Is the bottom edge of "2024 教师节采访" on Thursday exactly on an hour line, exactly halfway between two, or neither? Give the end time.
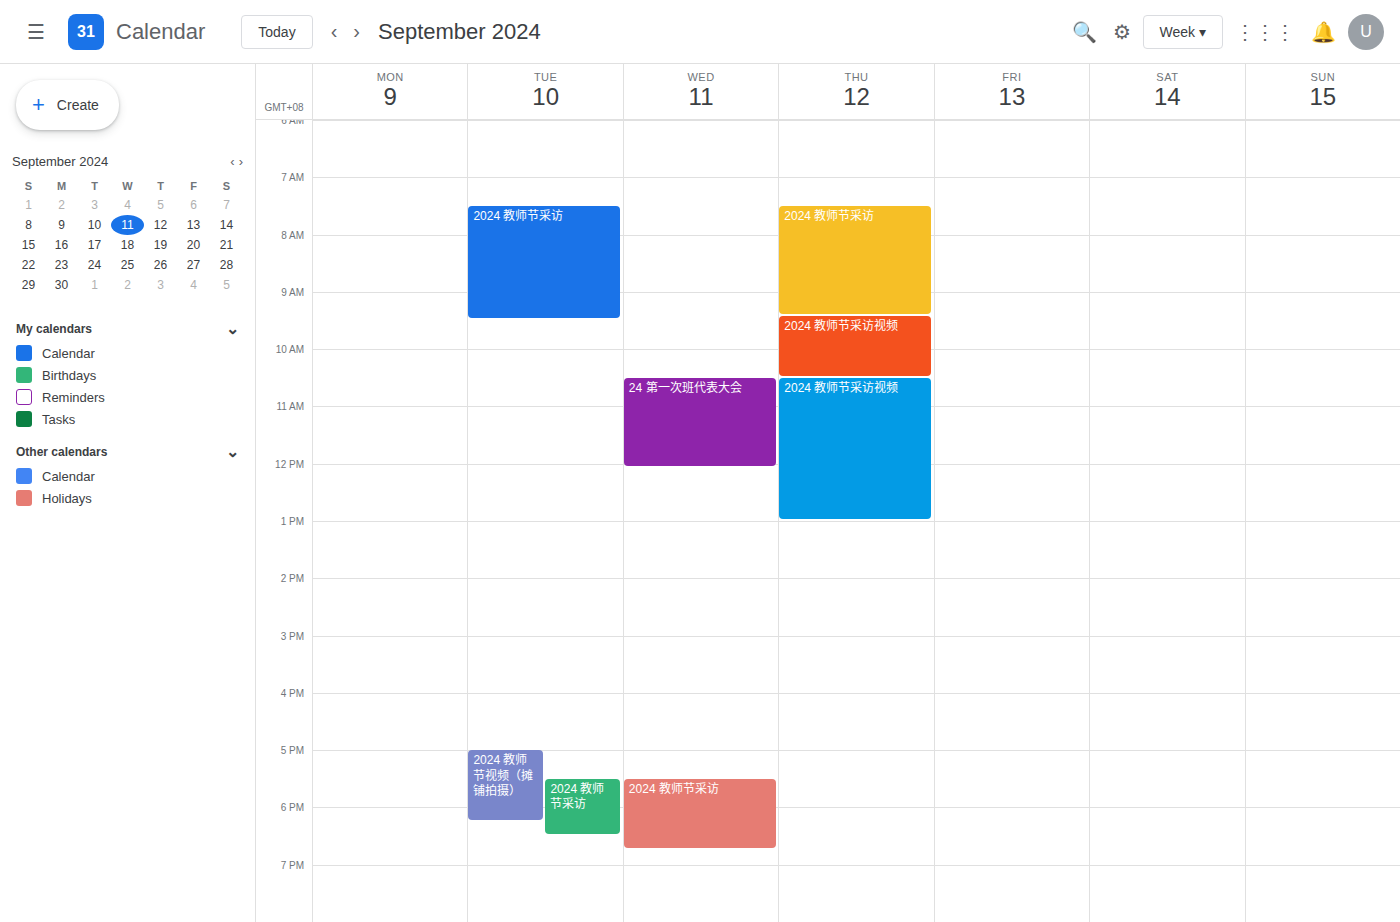
9:25 AM -- neither: 25 minutes below the 9 AM line and 35 minutes above the 10 AM line.